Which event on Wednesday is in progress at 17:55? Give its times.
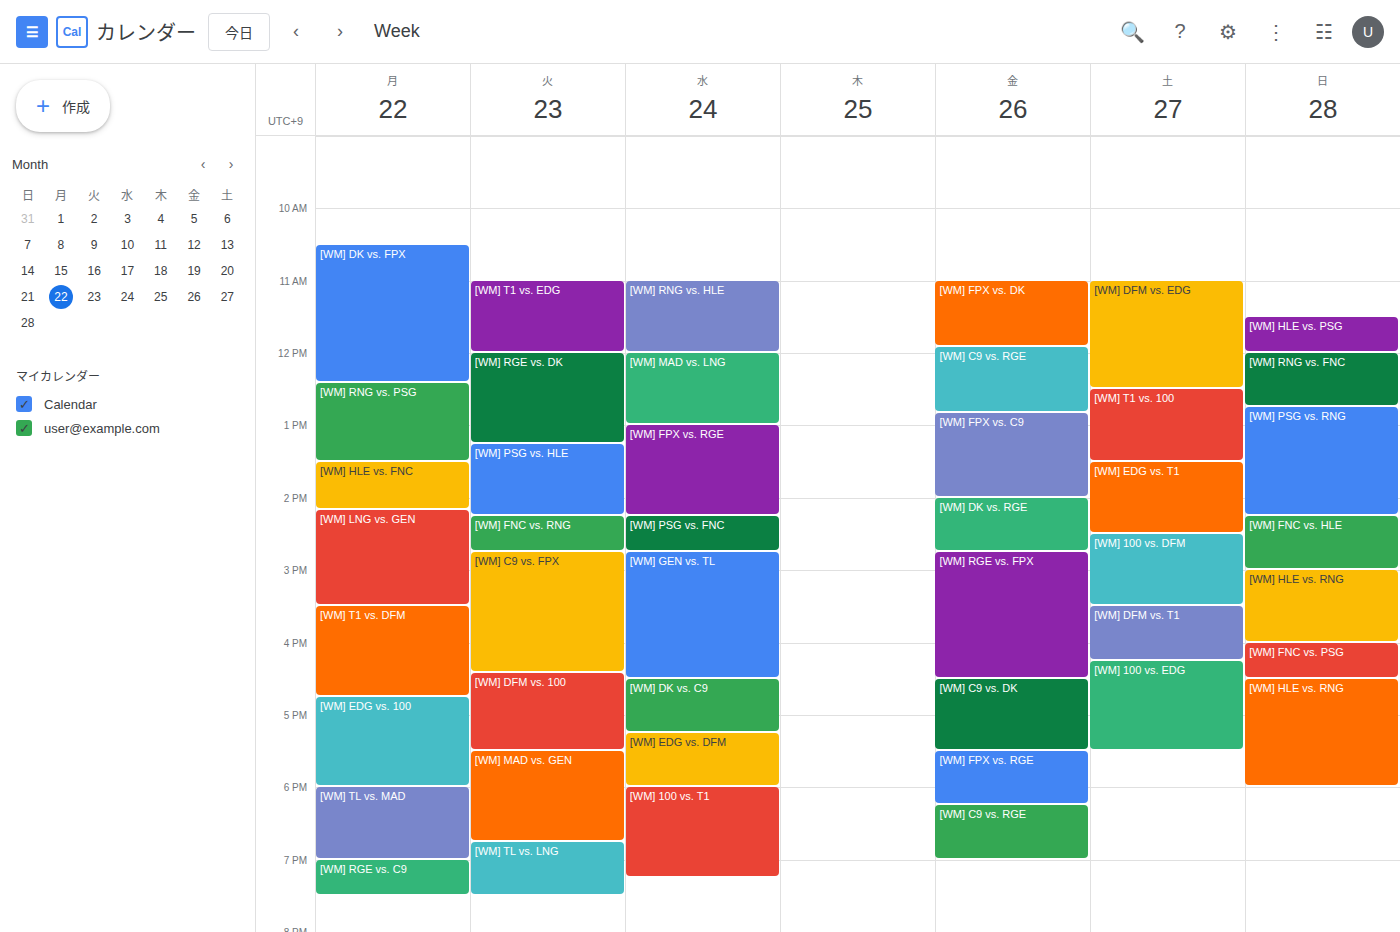
"[WM] EDG vs. DFM", 17:15 to 18:00